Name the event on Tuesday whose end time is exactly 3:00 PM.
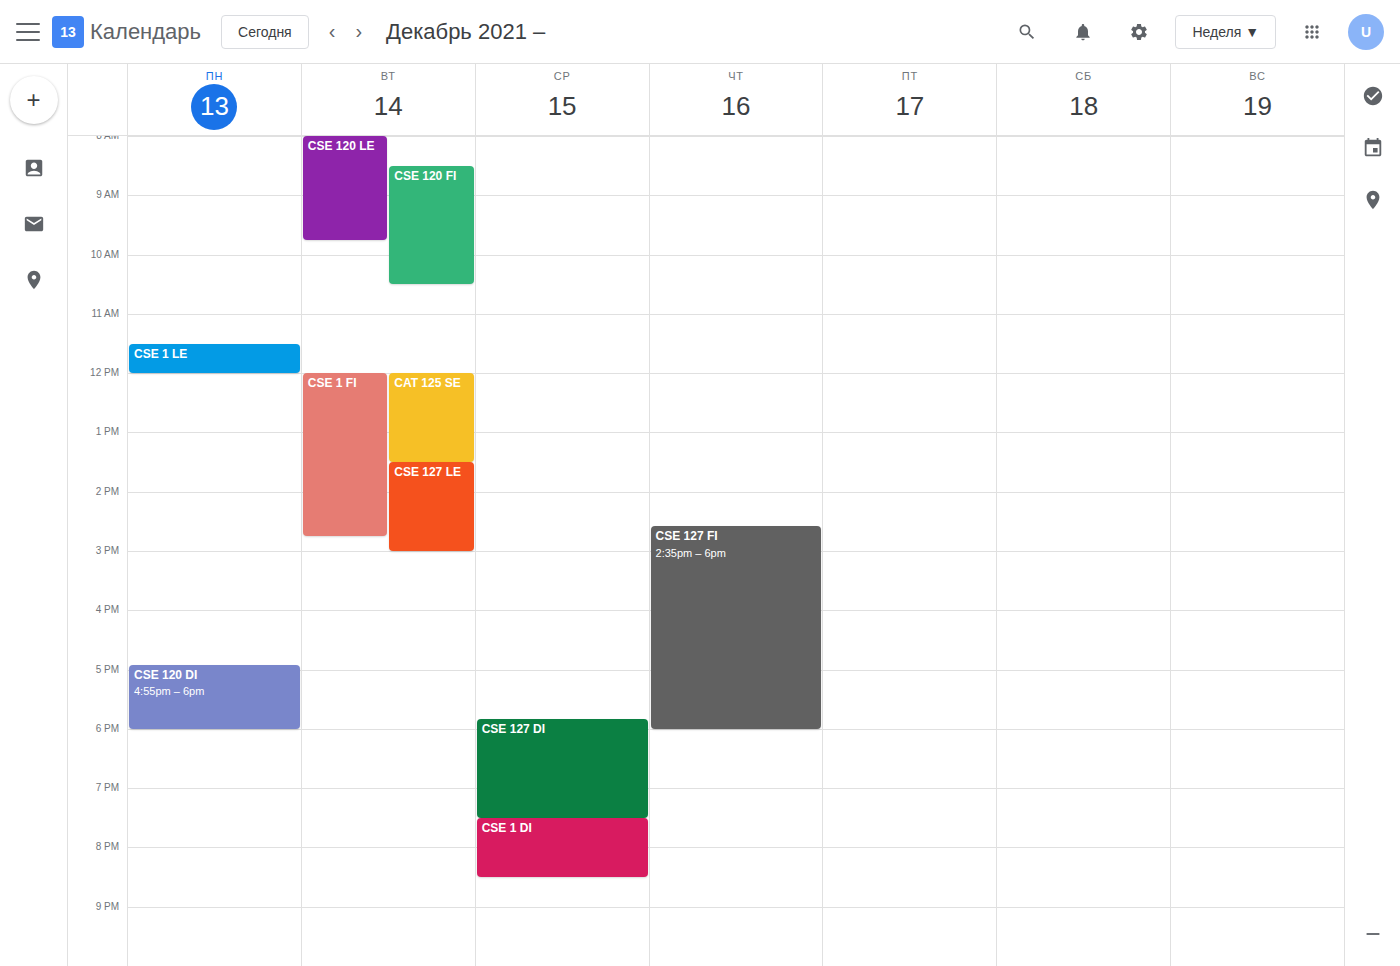
"CSE 127 LE"